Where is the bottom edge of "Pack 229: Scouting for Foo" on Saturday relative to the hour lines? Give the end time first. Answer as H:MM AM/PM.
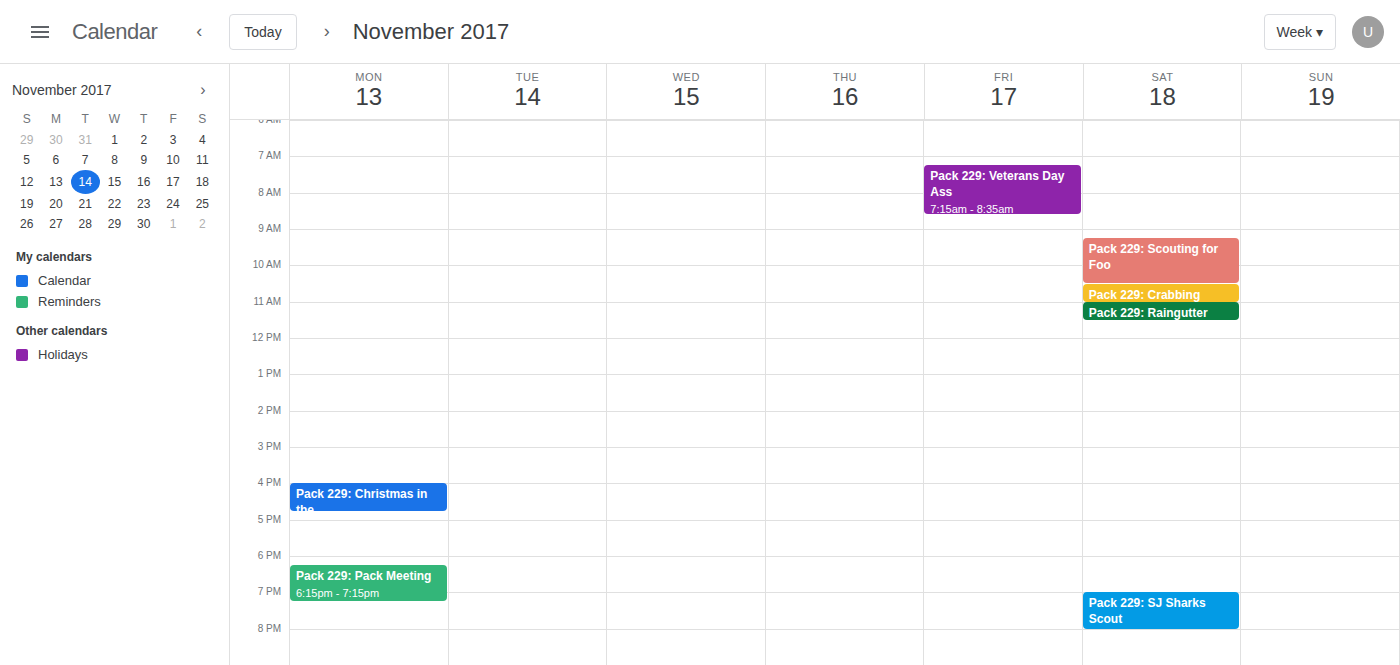
10:30 AM -- halfway between the 10 AM and 11 AM lines.